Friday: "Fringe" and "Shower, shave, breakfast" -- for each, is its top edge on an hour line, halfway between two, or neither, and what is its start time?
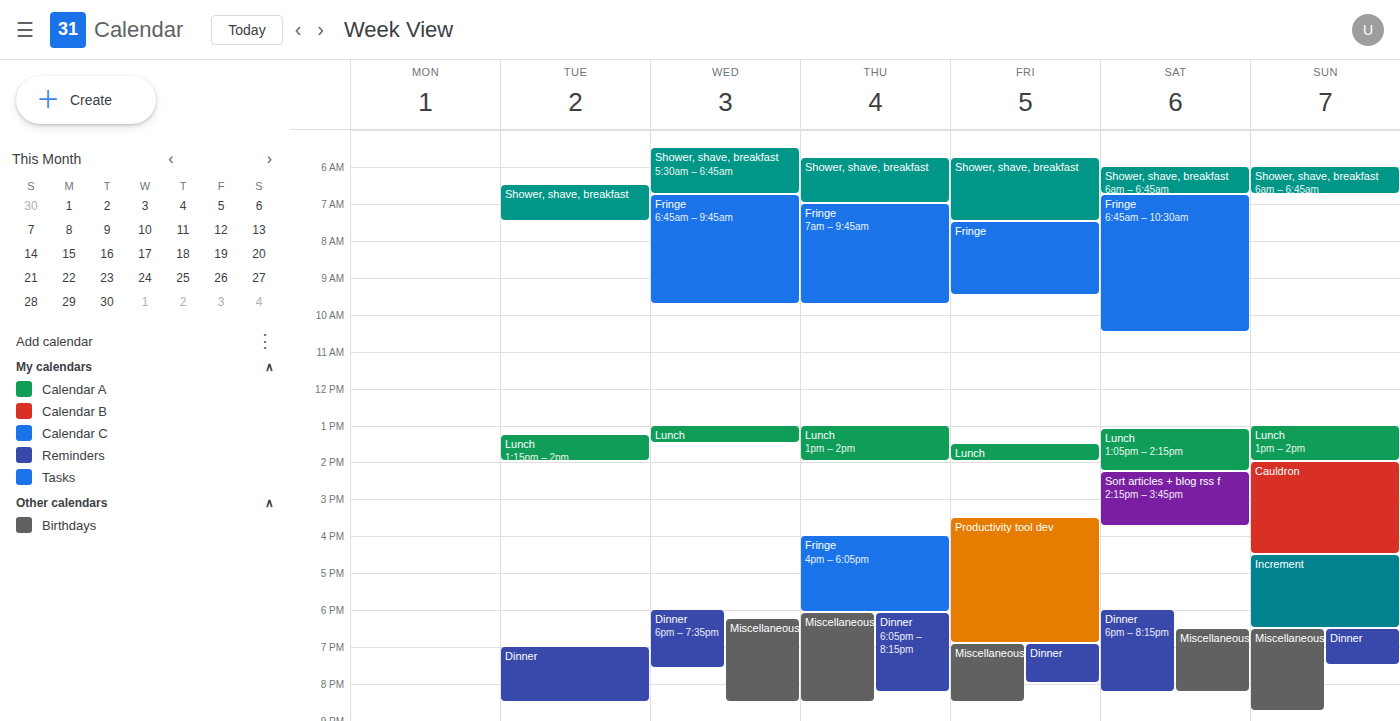
"Fringe": 7:30 AM, halfway between the 7 AM and 8 AM lines. "Shower, shave, breakfast": 5:45 AM, neither: three quarters of the way from the 5 AM line to the 6 AM line.